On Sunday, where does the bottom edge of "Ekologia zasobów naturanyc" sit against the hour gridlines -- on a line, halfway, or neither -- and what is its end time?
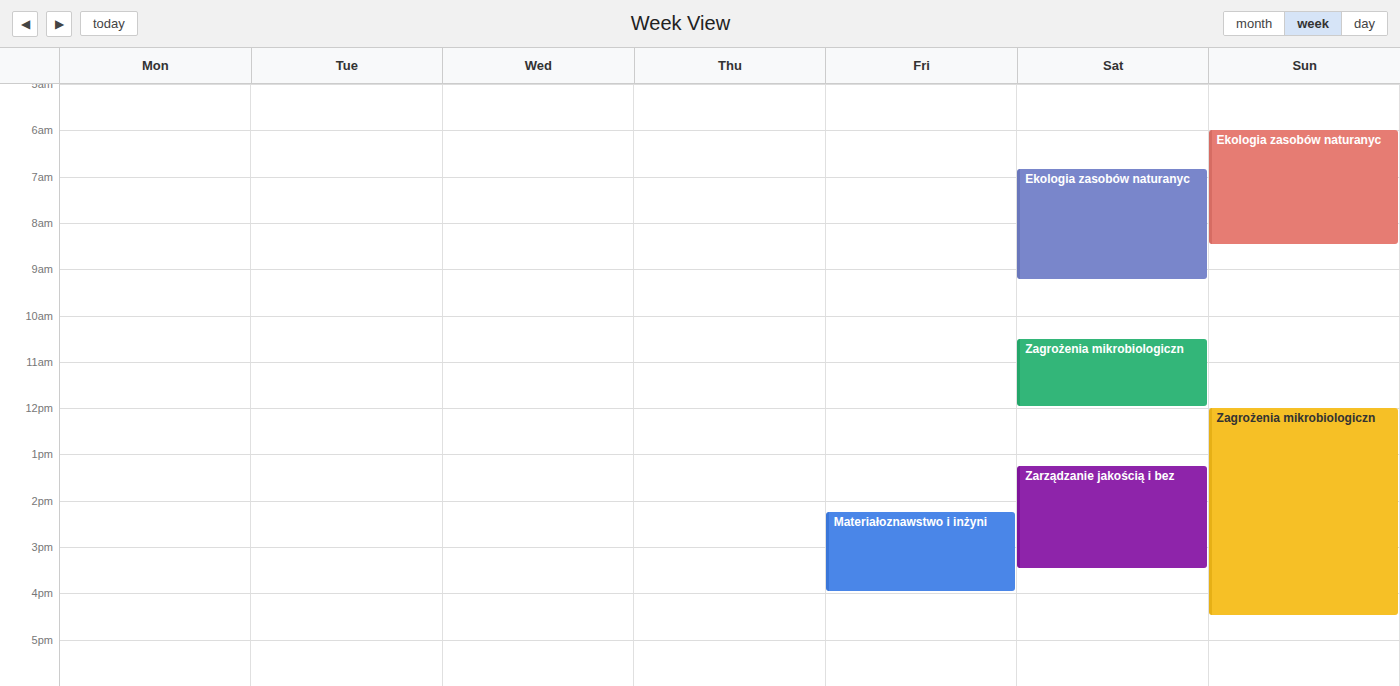
8:30 AM -- halfway between the 8 AM and 9 AM lines.